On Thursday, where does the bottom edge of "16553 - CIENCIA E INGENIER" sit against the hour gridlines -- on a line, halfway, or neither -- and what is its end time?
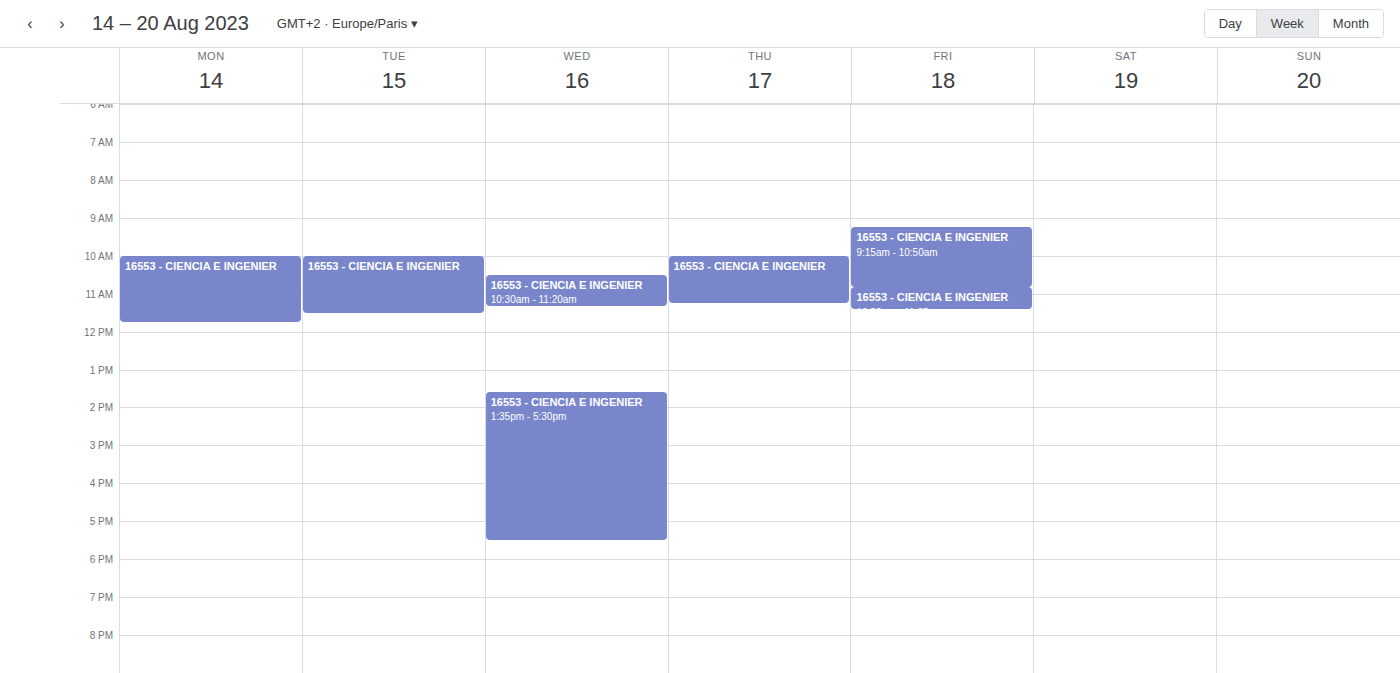
11:15 -- neither: a quarter of the way from the 11:00 line to the 12:00 line.